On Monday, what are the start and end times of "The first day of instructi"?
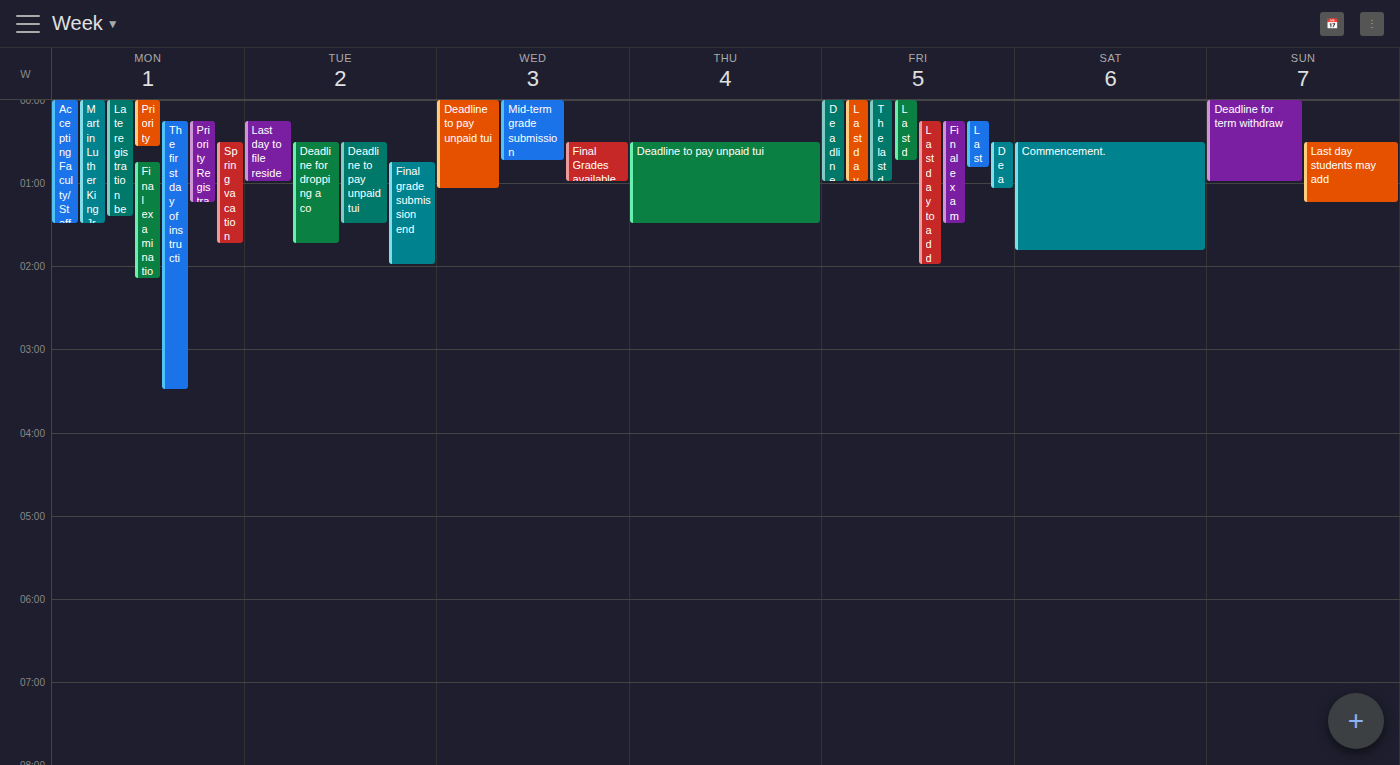
12:15 AM to 3:30 AM